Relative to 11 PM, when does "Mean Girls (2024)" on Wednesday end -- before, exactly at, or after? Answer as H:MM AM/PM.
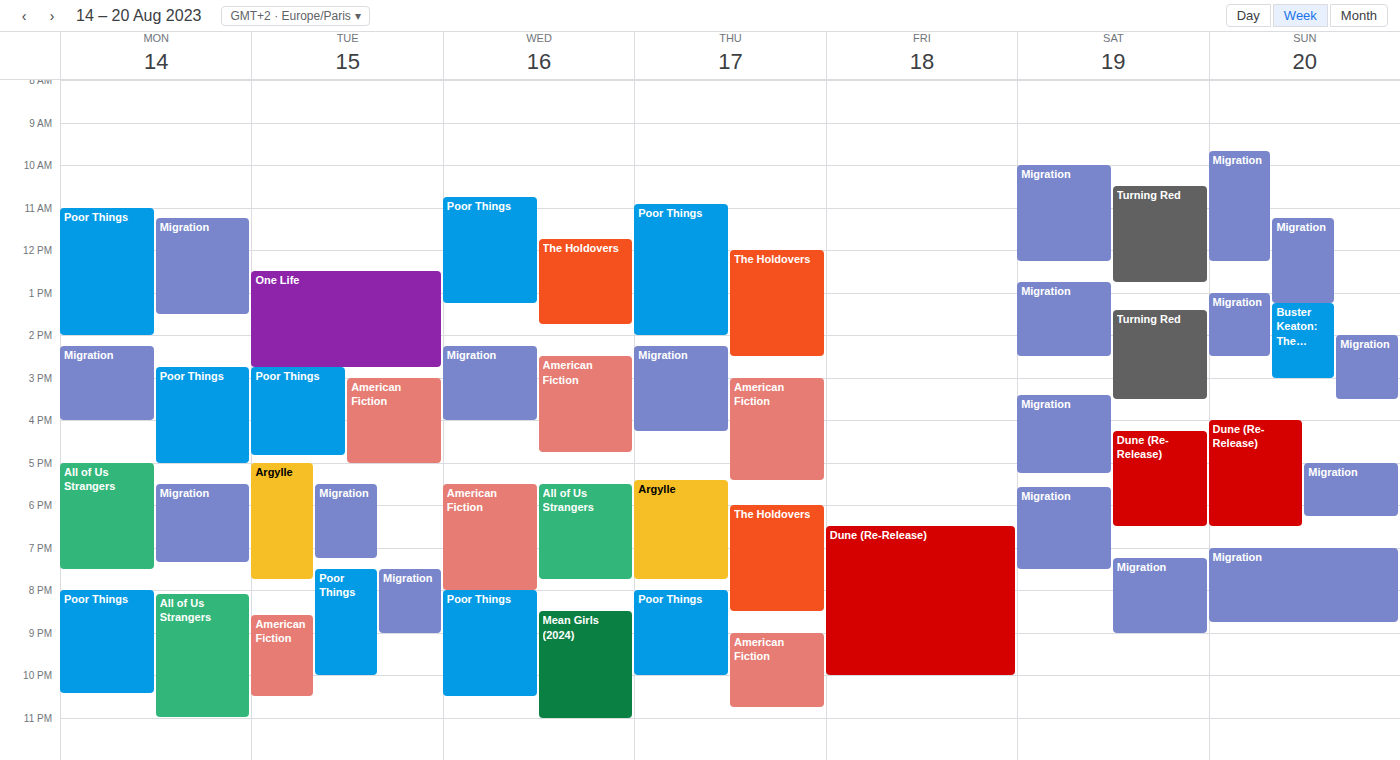
11:00 PM -- exactly at 11 PM, on the 11 PM line.